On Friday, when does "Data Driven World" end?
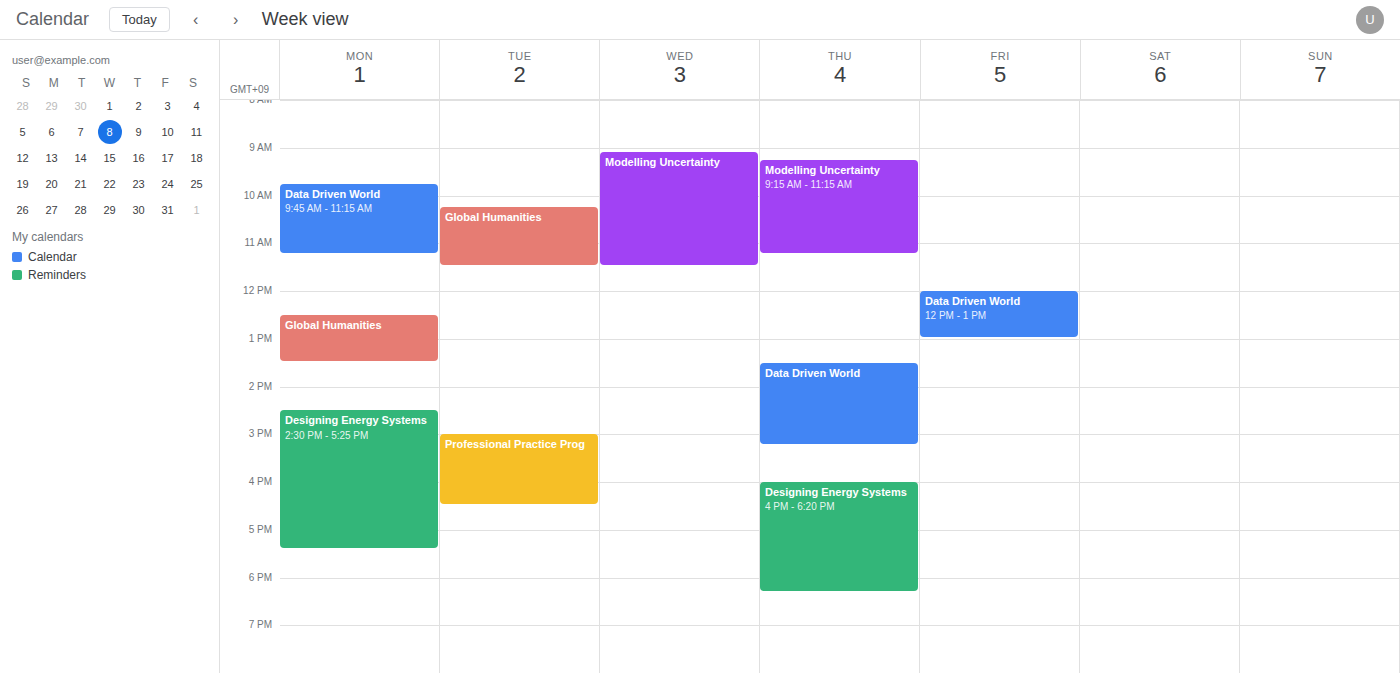
1:00 PM